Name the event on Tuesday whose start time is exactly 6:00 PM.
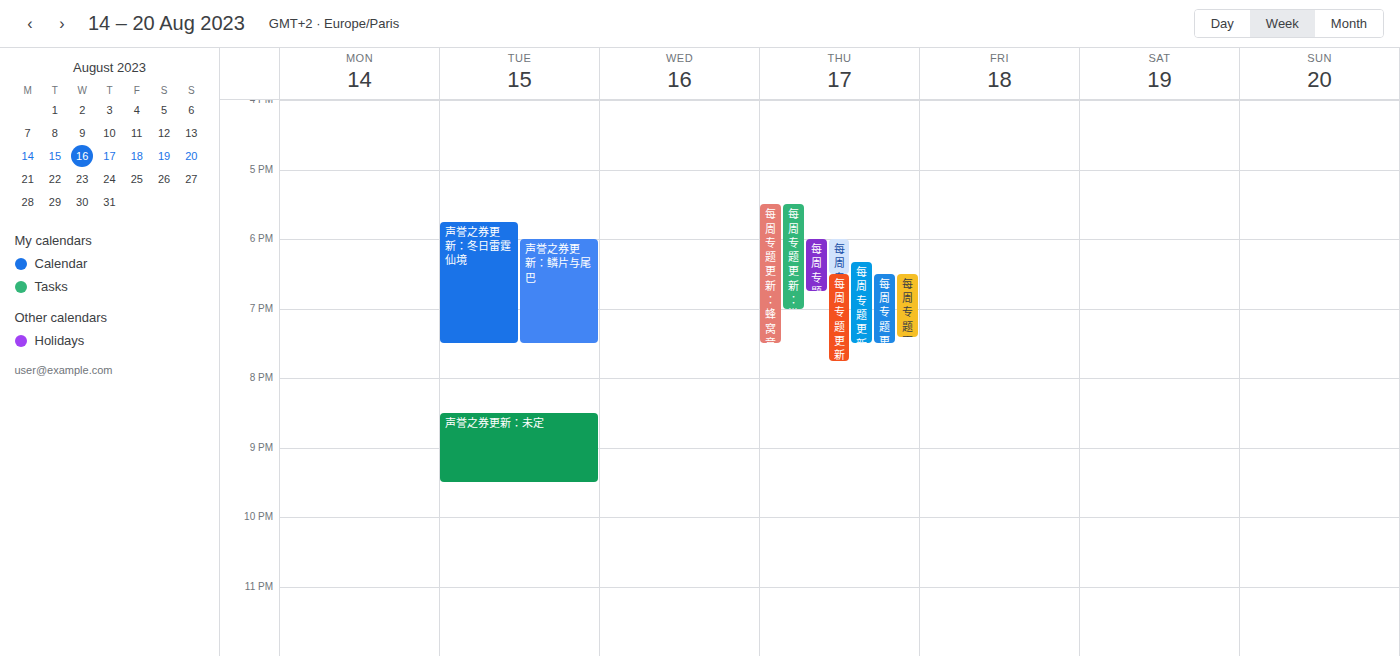
"声誉之券更新：鳞片与尾巴"